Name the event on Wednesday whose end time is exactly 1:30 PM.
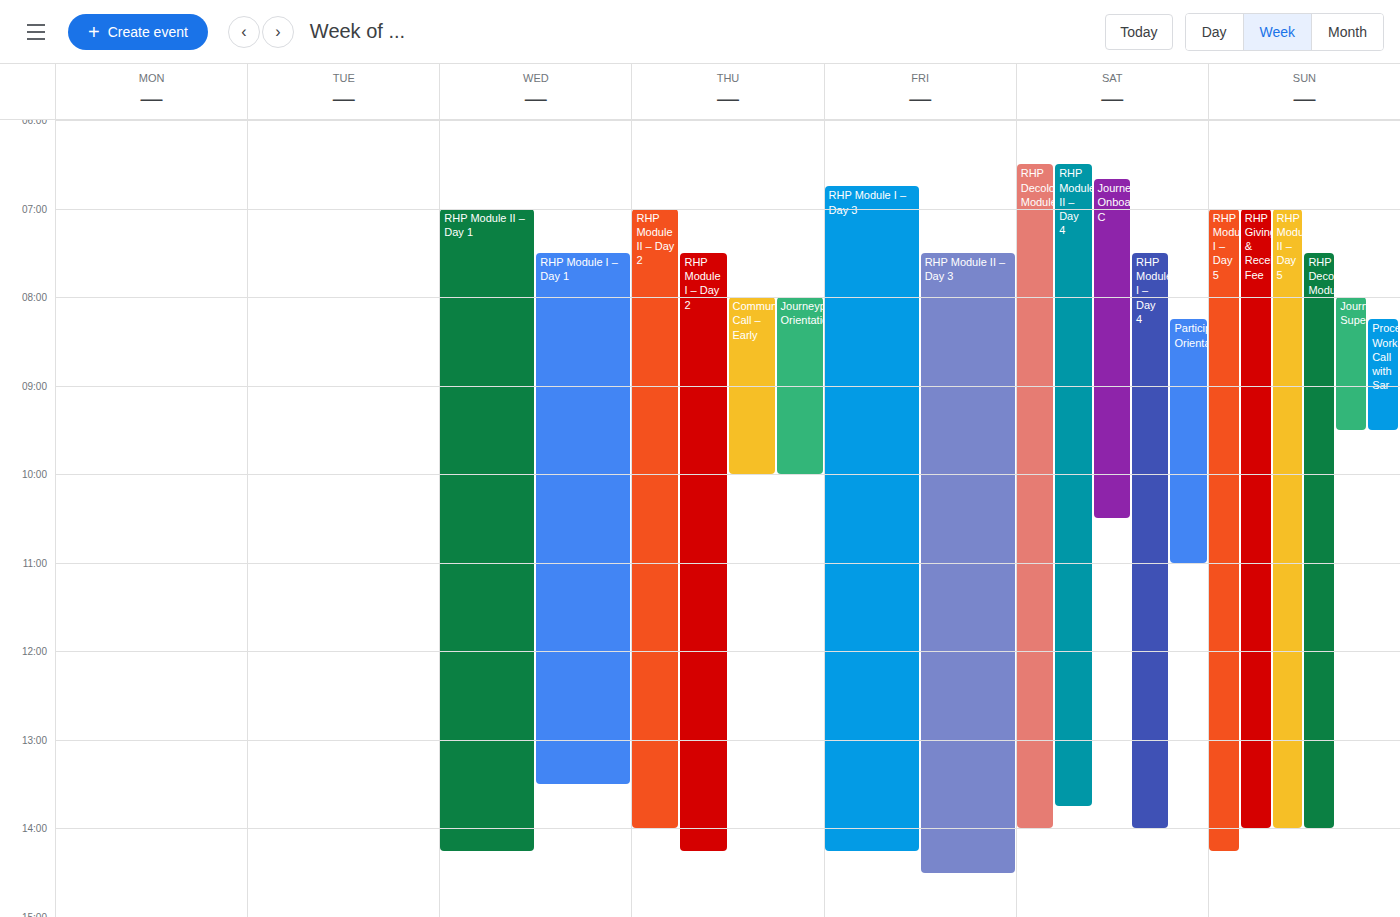
"RHP Module I – Day 1"